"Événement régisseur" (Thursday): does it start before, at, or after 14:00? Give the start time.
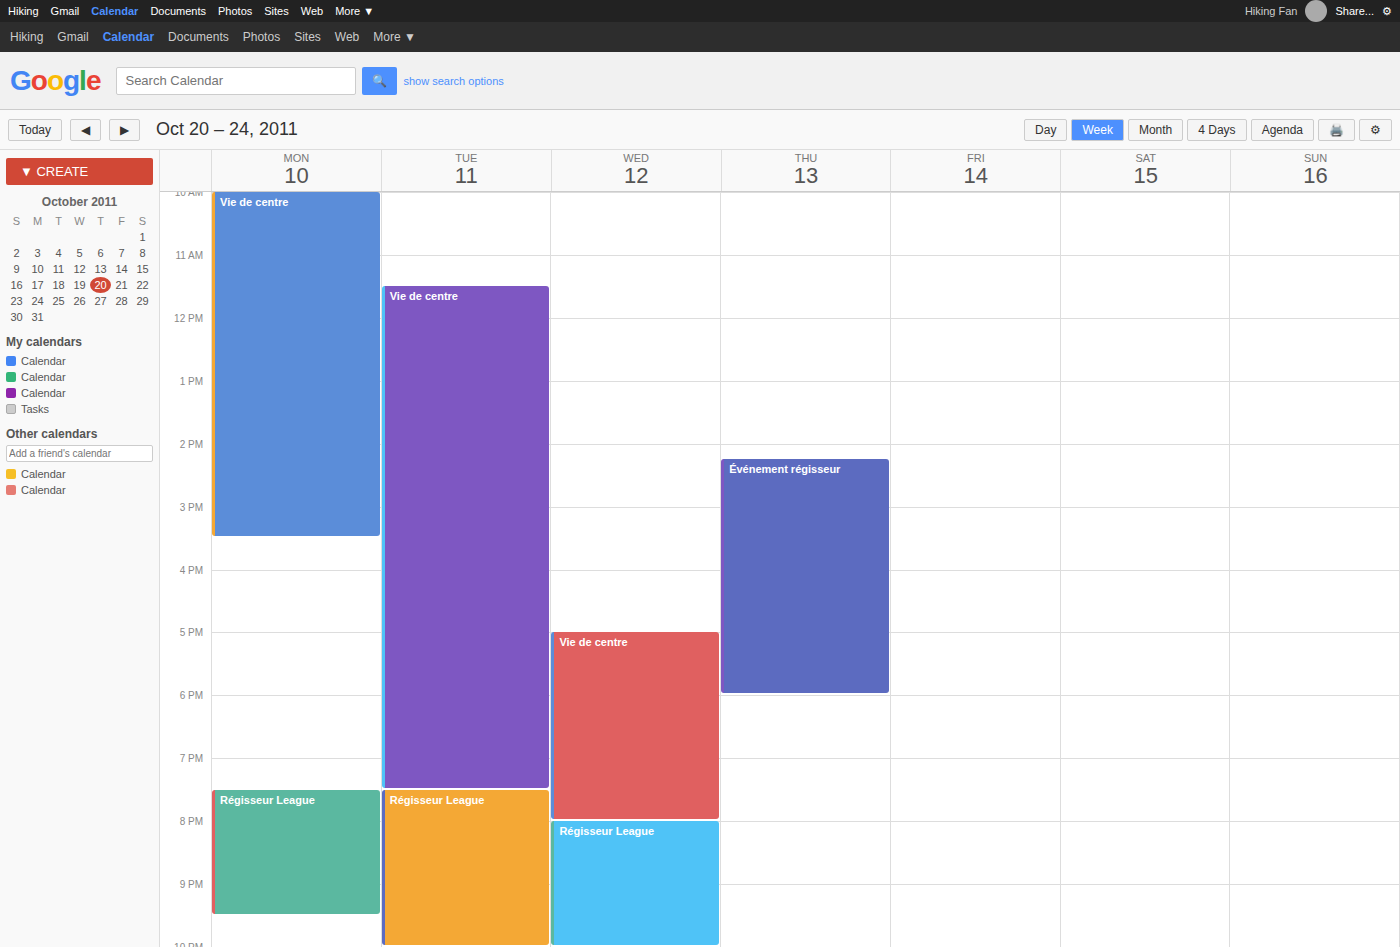
14:15 -- after 14:00, 15 minutes below the 14:00 line.